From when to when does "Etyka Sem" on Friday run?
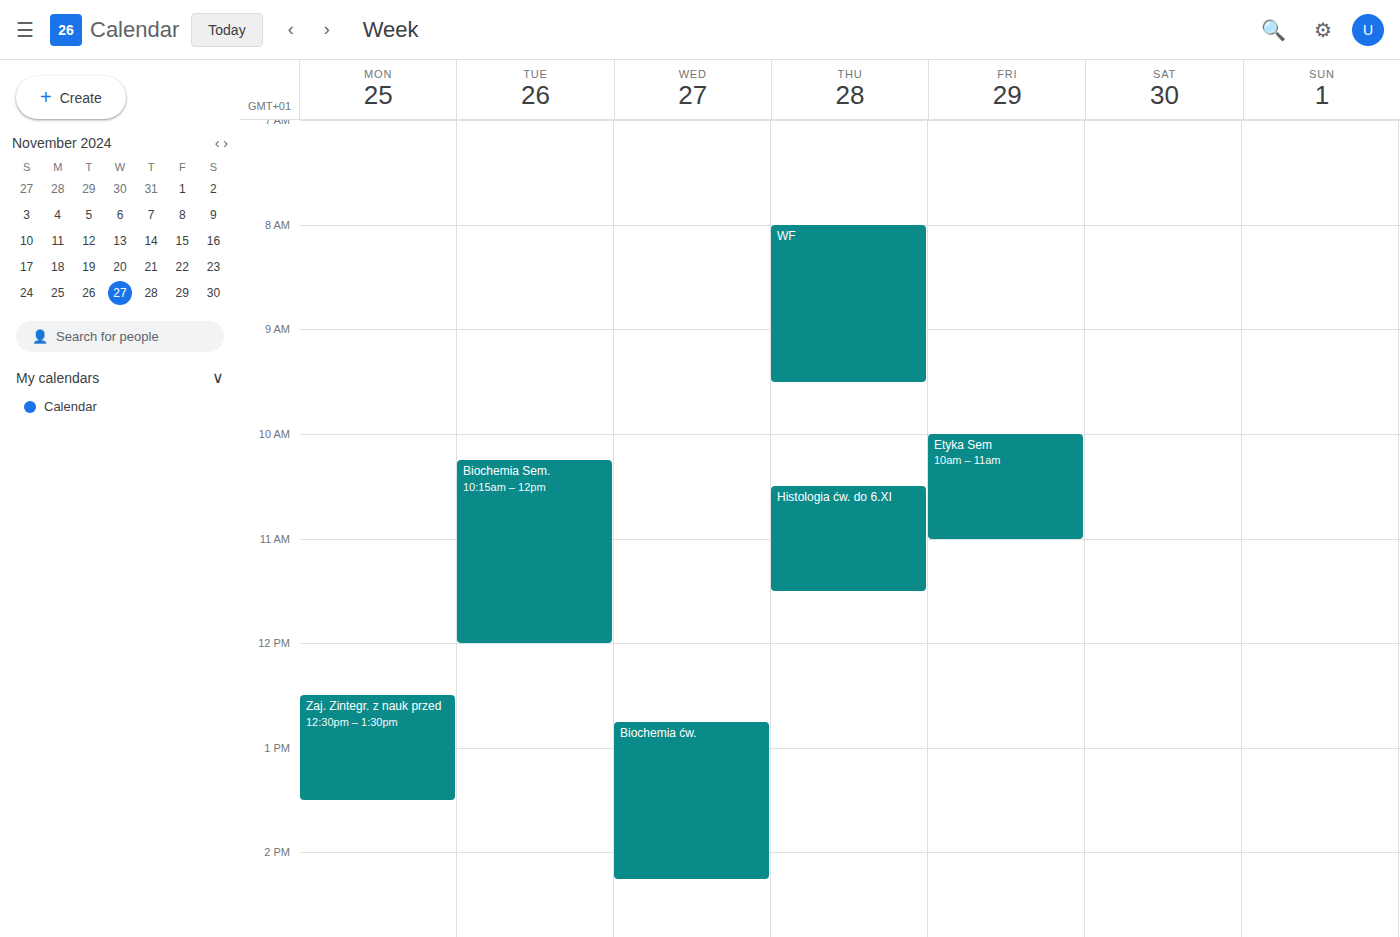
10:00 to 11:00